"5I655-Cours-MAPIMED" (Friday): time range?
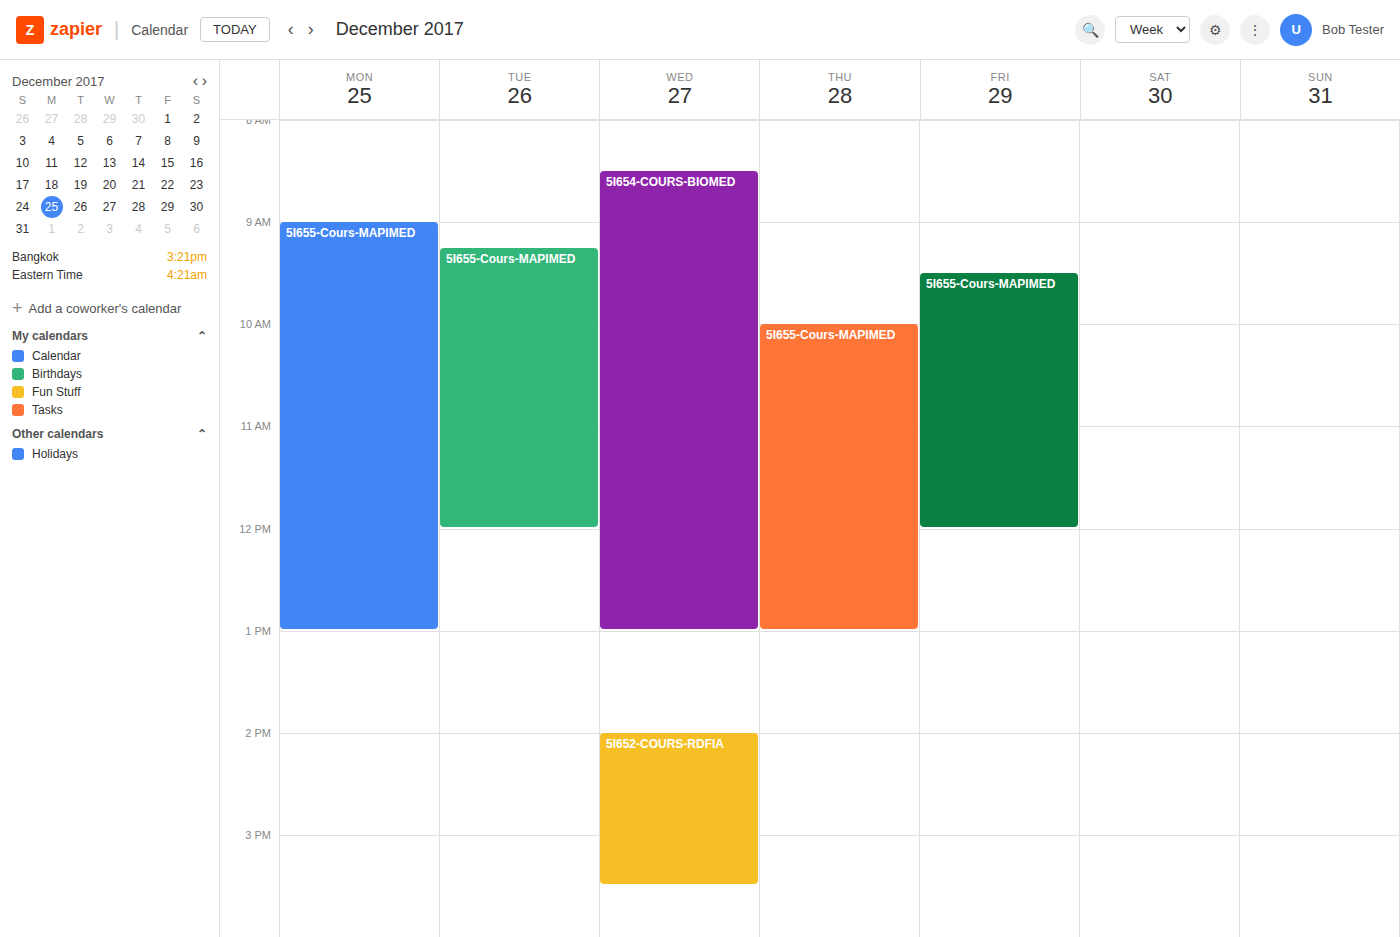
9:30 AM to 12:00 PM